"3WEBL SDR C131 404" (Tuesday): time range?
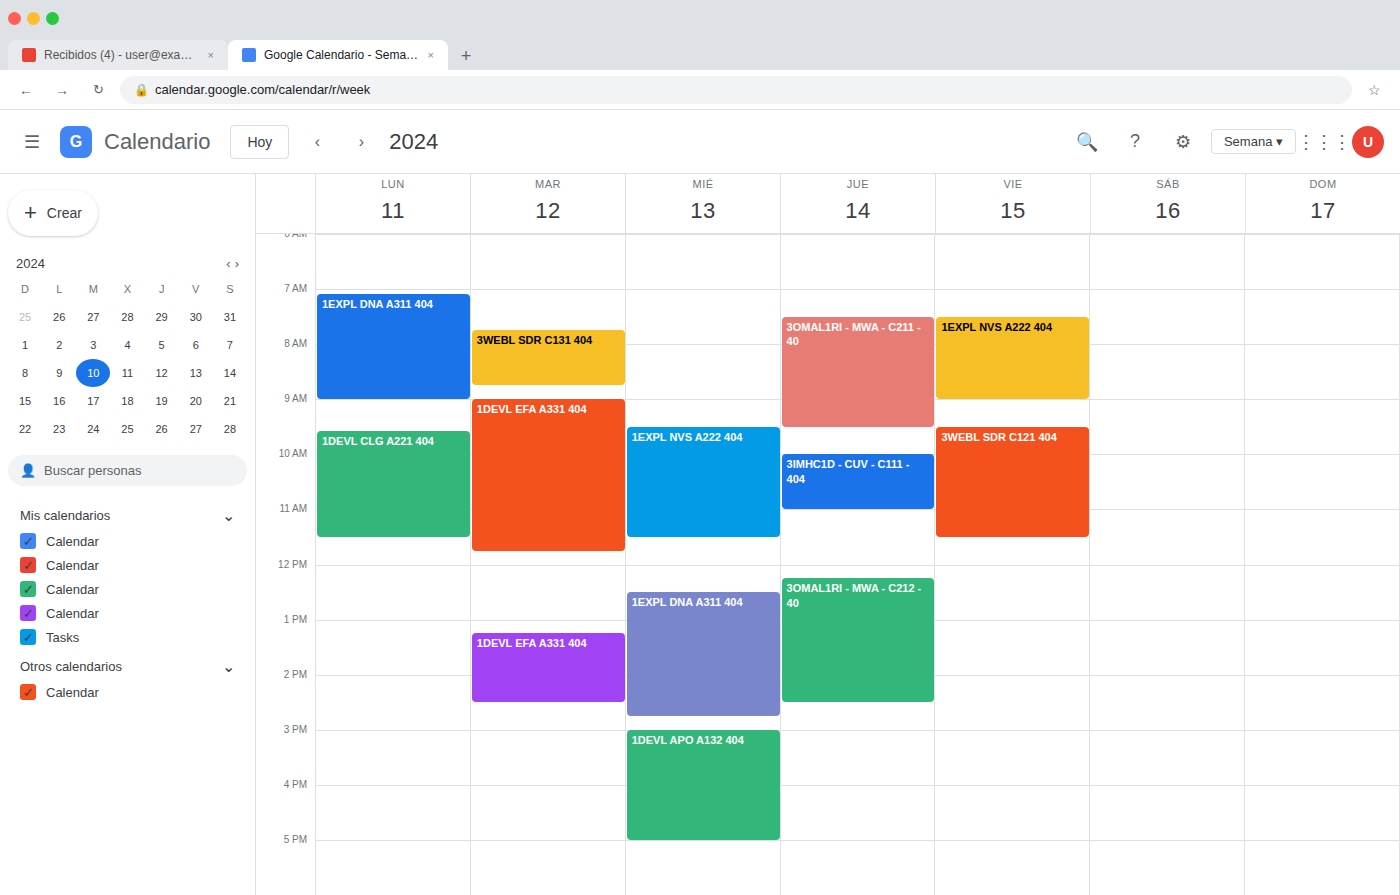
7:45 AM to 8:45 AM